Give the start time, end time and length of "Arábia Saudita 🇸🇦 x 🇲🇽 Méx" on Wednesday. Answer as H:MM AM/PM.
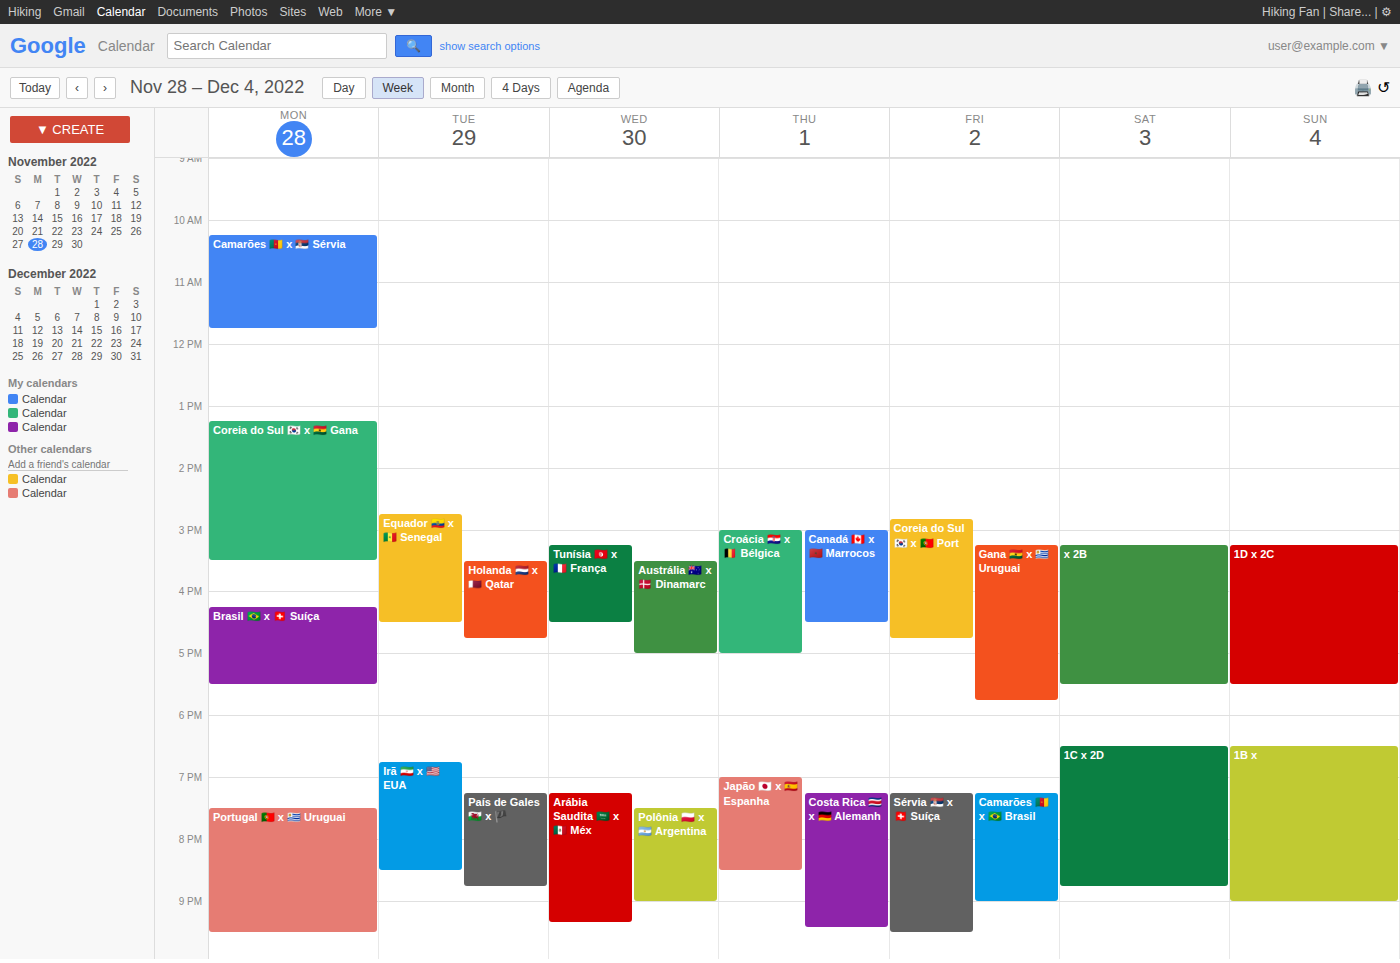
7:15 PM to 9:20 PM, 2 hours 5 minutes